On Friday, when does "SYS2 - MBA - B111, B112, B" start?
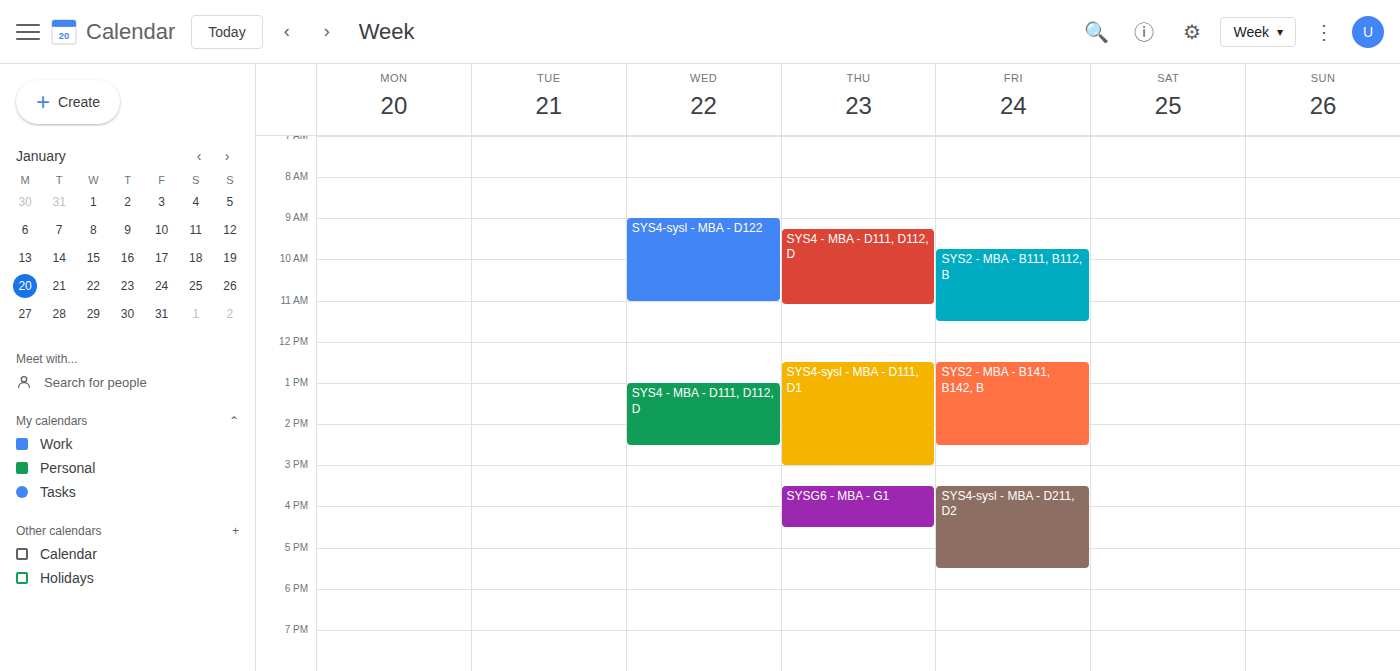
9:45 AM